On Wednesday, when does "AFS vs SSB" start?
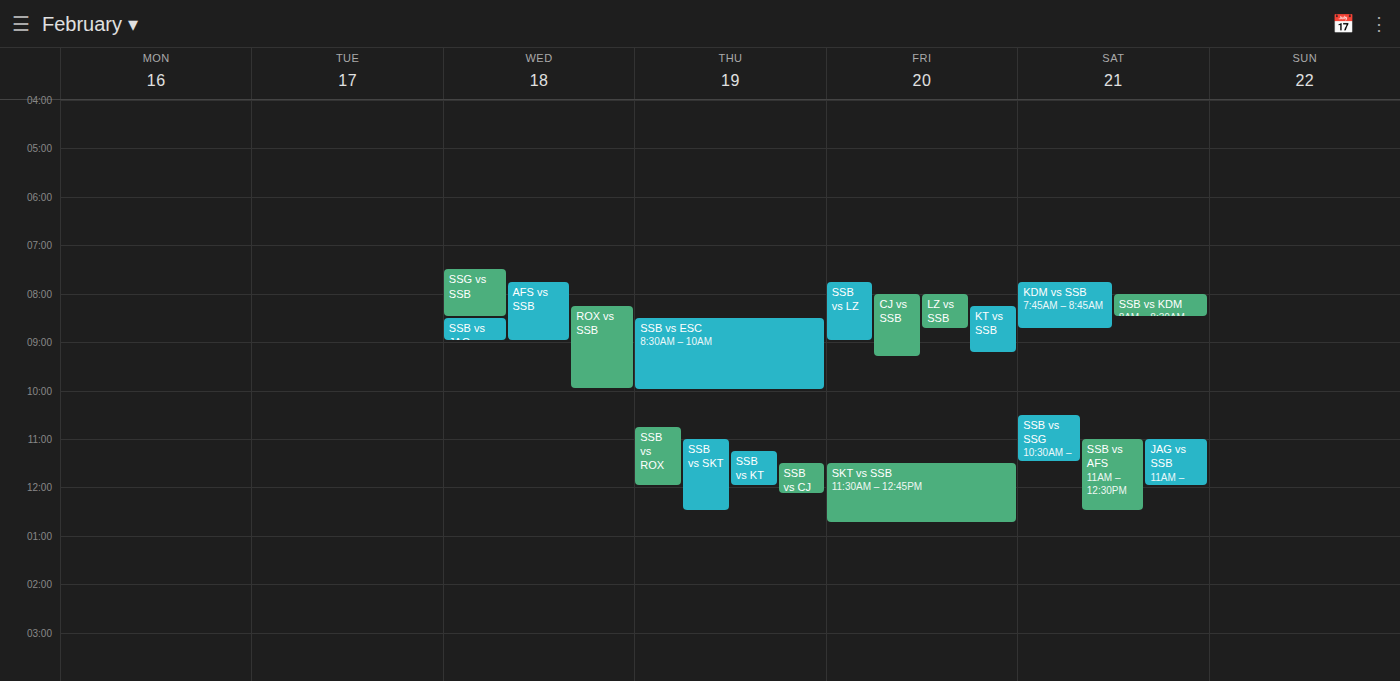
7:45 AM